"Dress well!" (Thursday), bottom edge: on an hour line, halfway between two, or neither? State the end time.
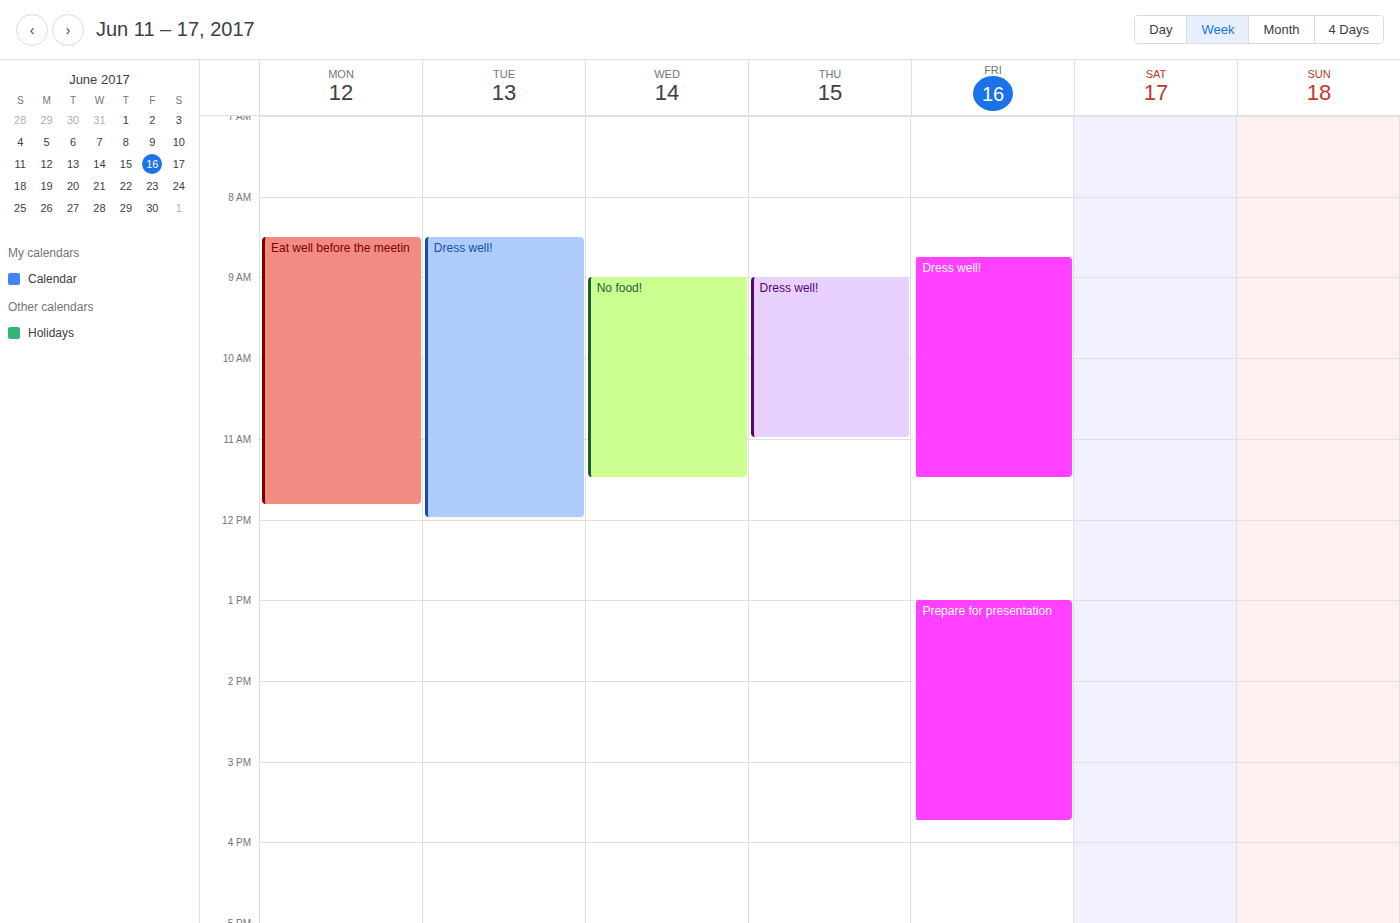
11:00 AM -- exactly on the 11 AM line.